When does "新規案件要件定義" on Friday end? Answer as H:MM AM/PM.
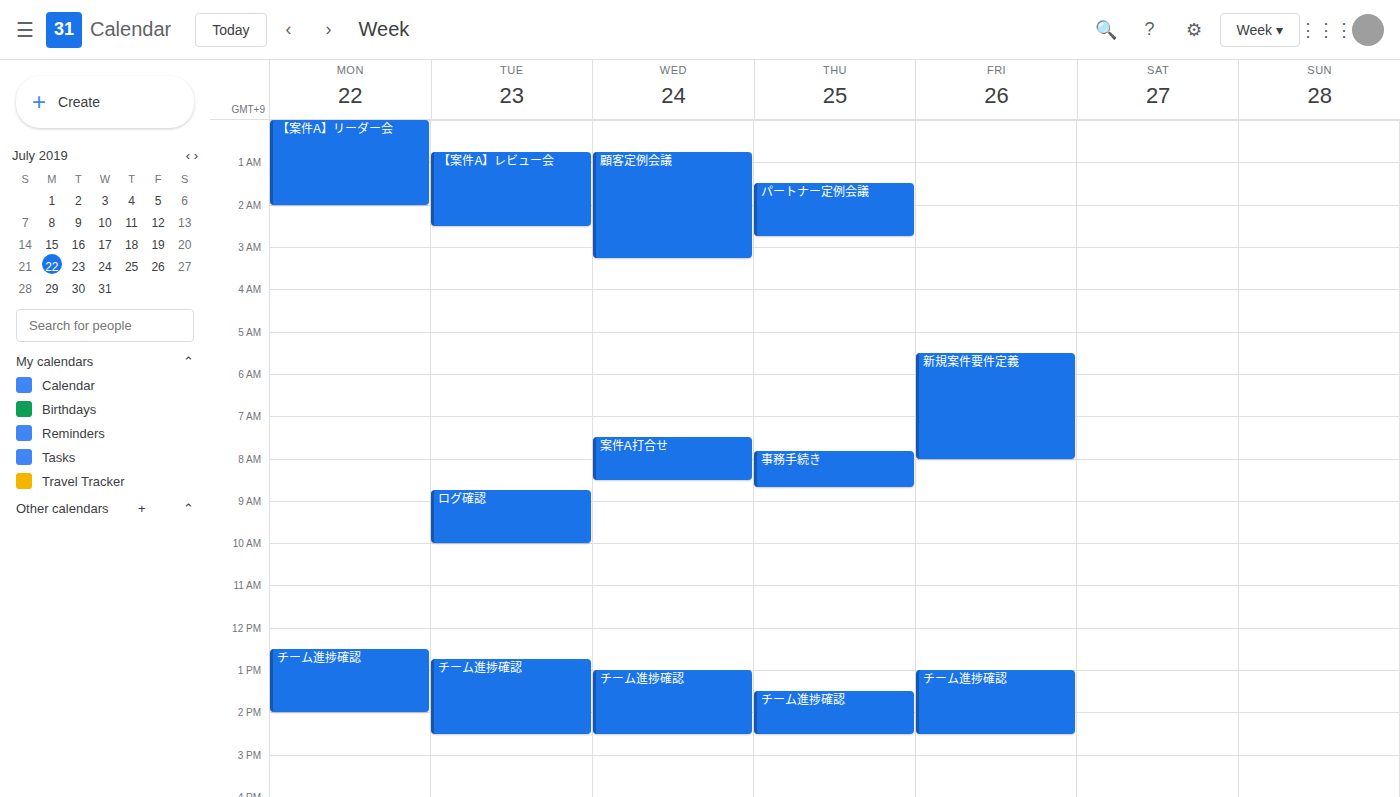
8:00 AM